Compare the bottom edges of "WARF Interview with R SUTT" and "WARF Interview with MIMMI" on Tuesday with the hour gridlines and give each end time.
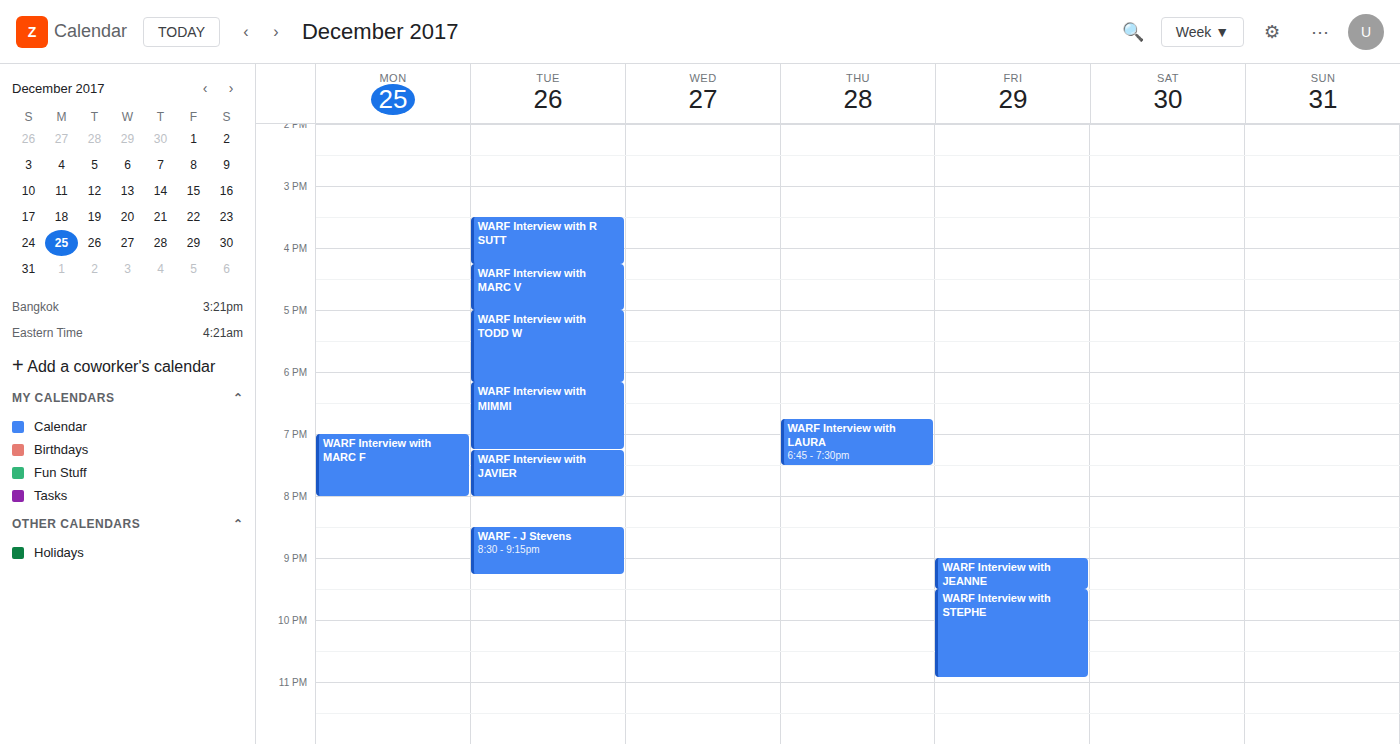
"WARF Interview with R SUTT": 16:15, neither: a quarter of the way from the 16:00 line to the 17:00 line. "WARF Interview with MIMMI": 19:15, neither: a quarter of the way from the 19:00 line to the 20:00 line.